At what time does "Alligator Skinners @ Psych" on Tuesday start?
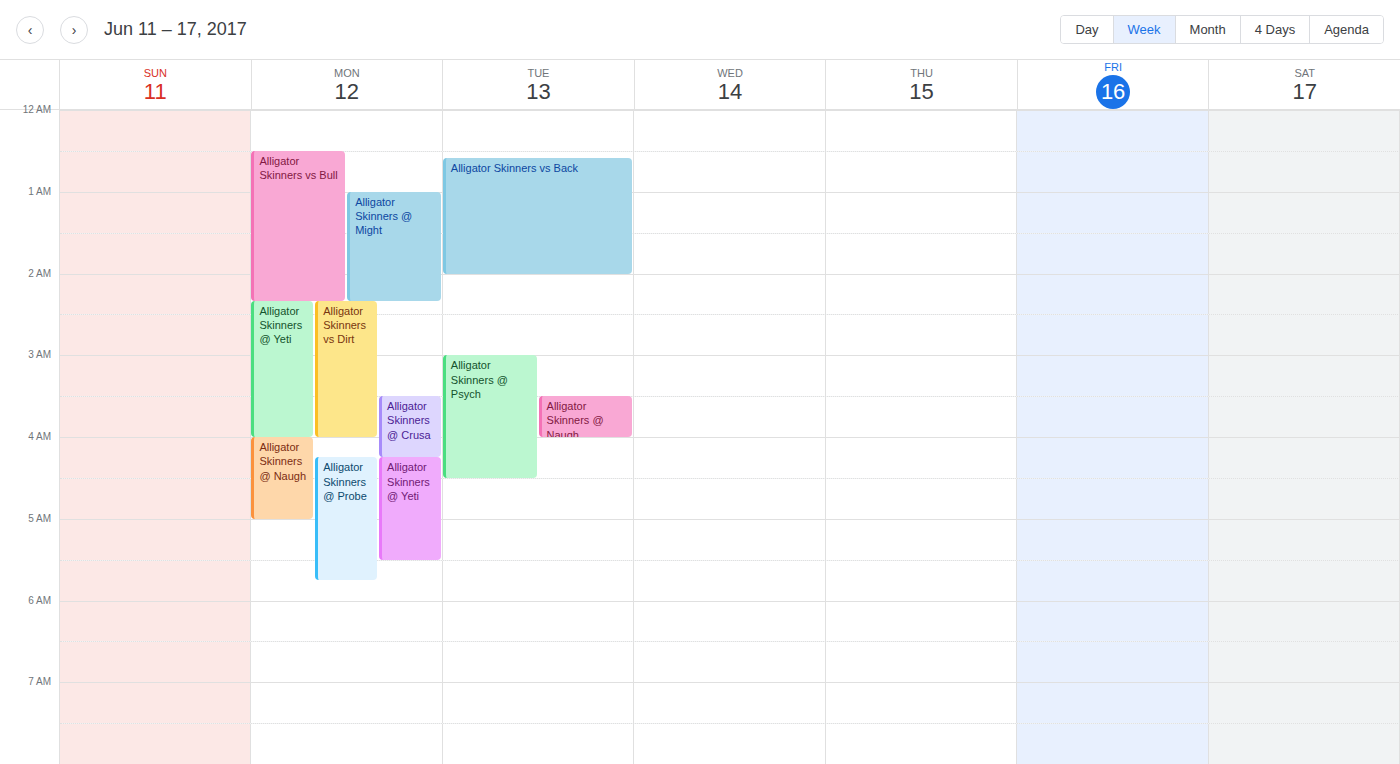
3:00 AM